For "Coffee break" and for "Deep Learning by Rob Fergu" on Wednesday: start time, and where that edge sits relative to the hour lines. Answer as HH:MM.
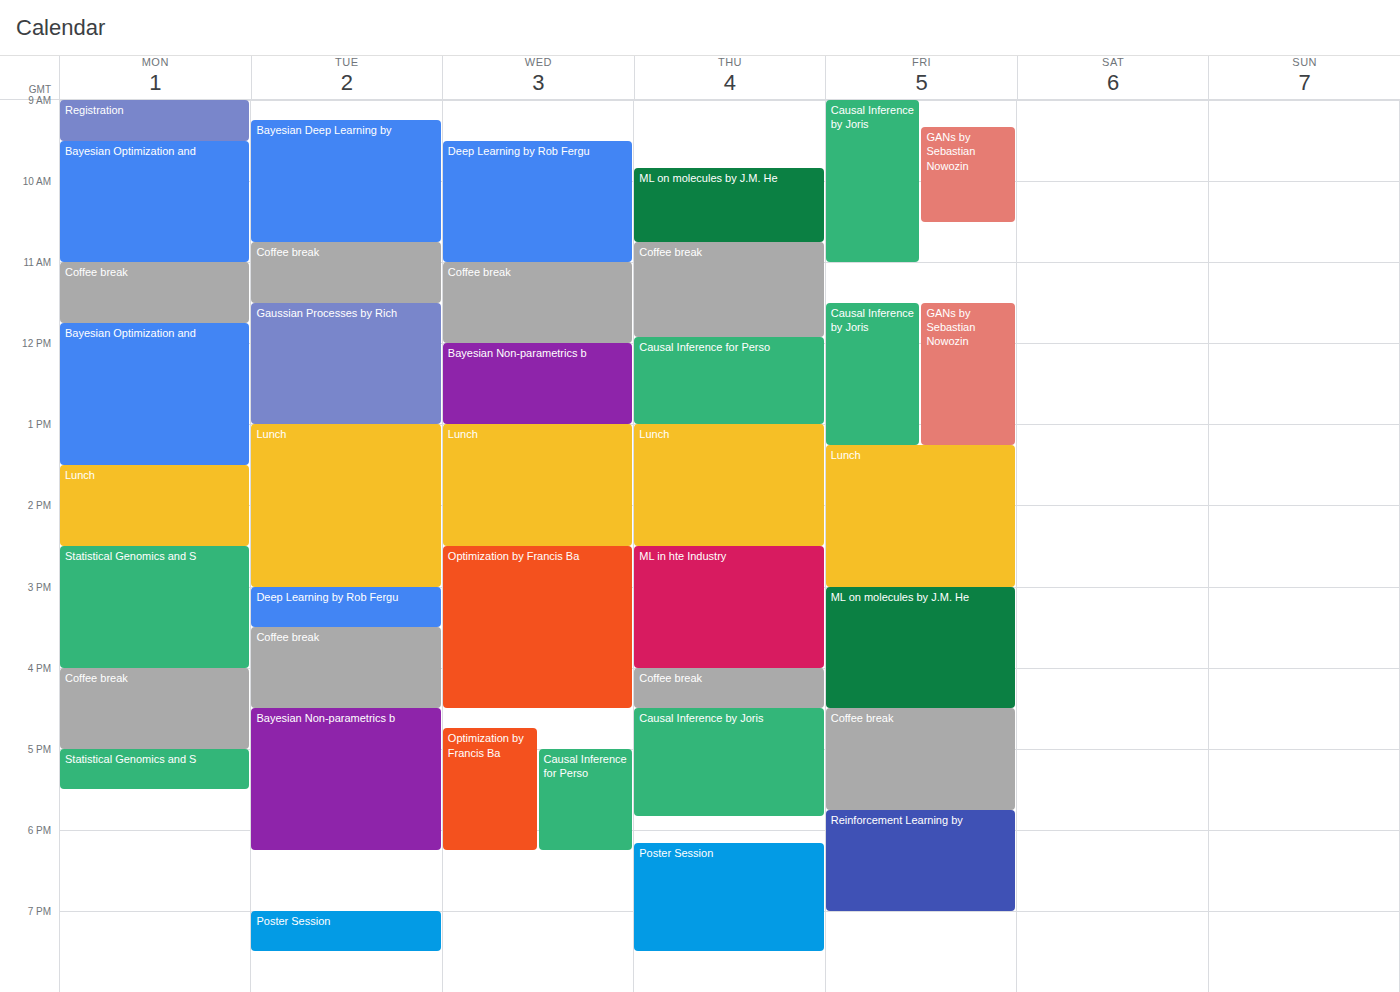
"Coffee break": 11:00, exactly on the 11:00 line. "Deep Learning by Rob Fergu": 09:30, halfway between the 09:00 and 10:00 lines.